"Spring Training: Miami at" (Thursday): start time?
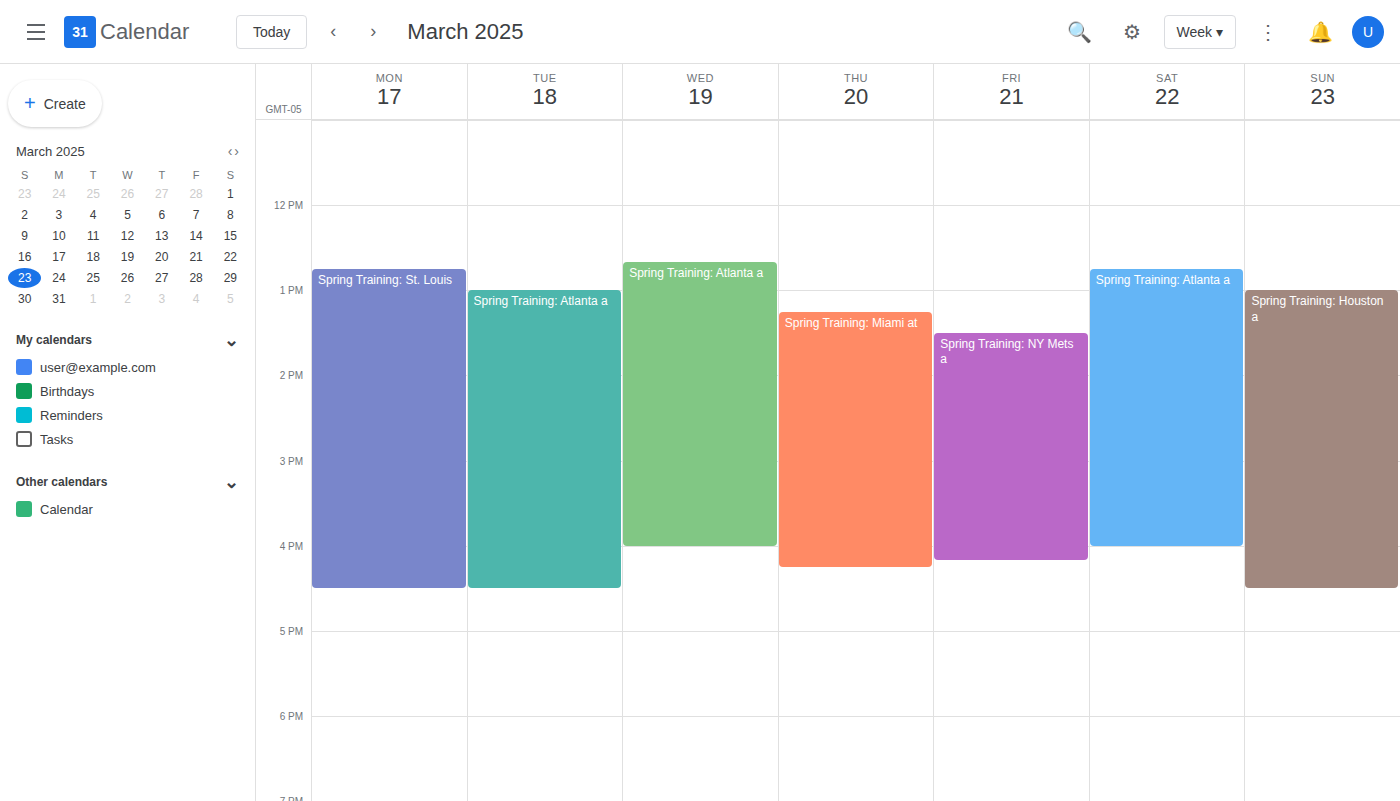
1:15 PM